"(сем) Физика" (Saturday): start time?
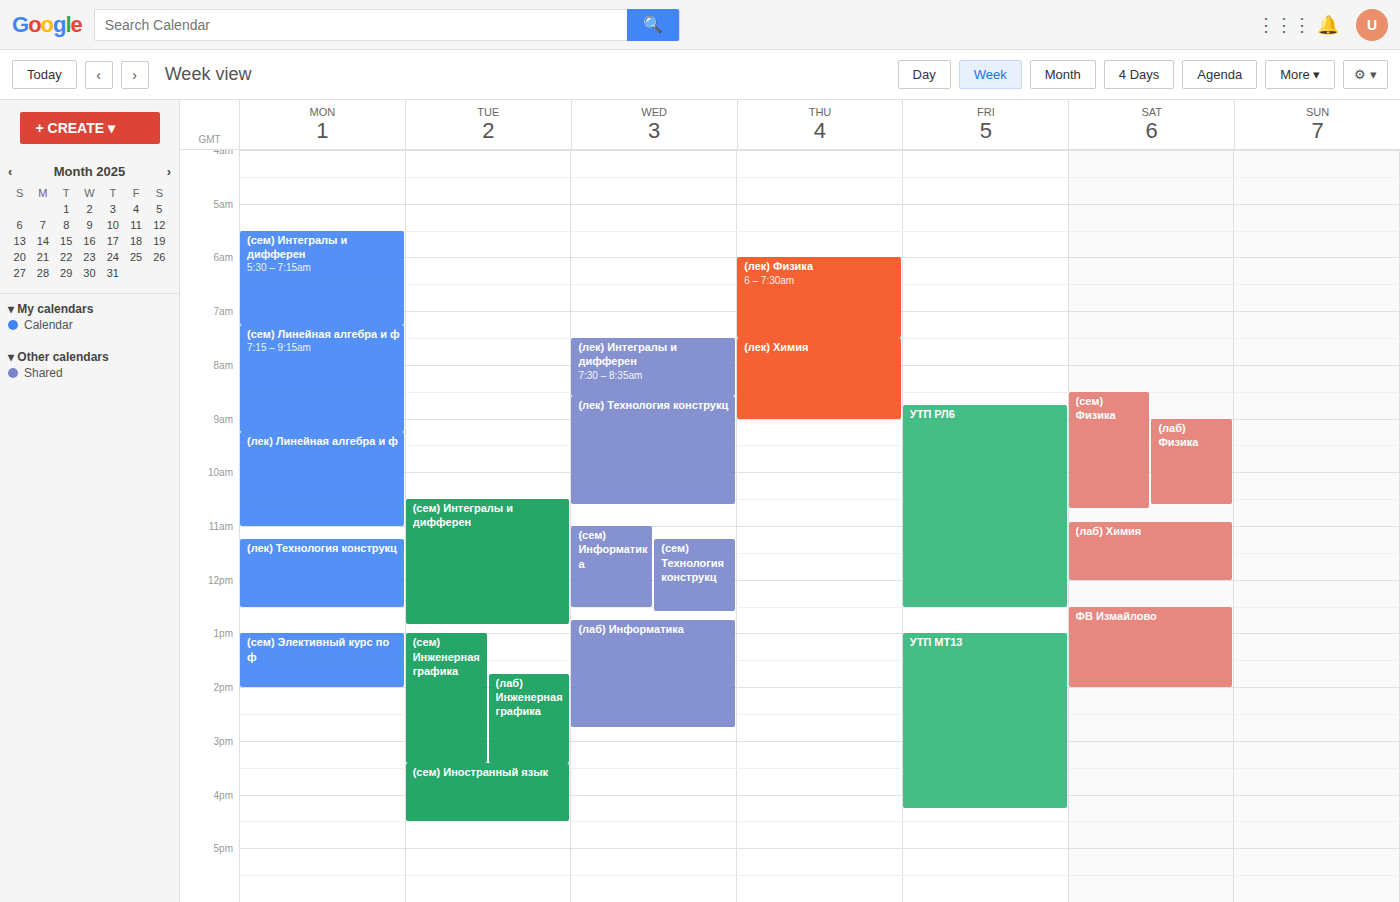
8:30 AM